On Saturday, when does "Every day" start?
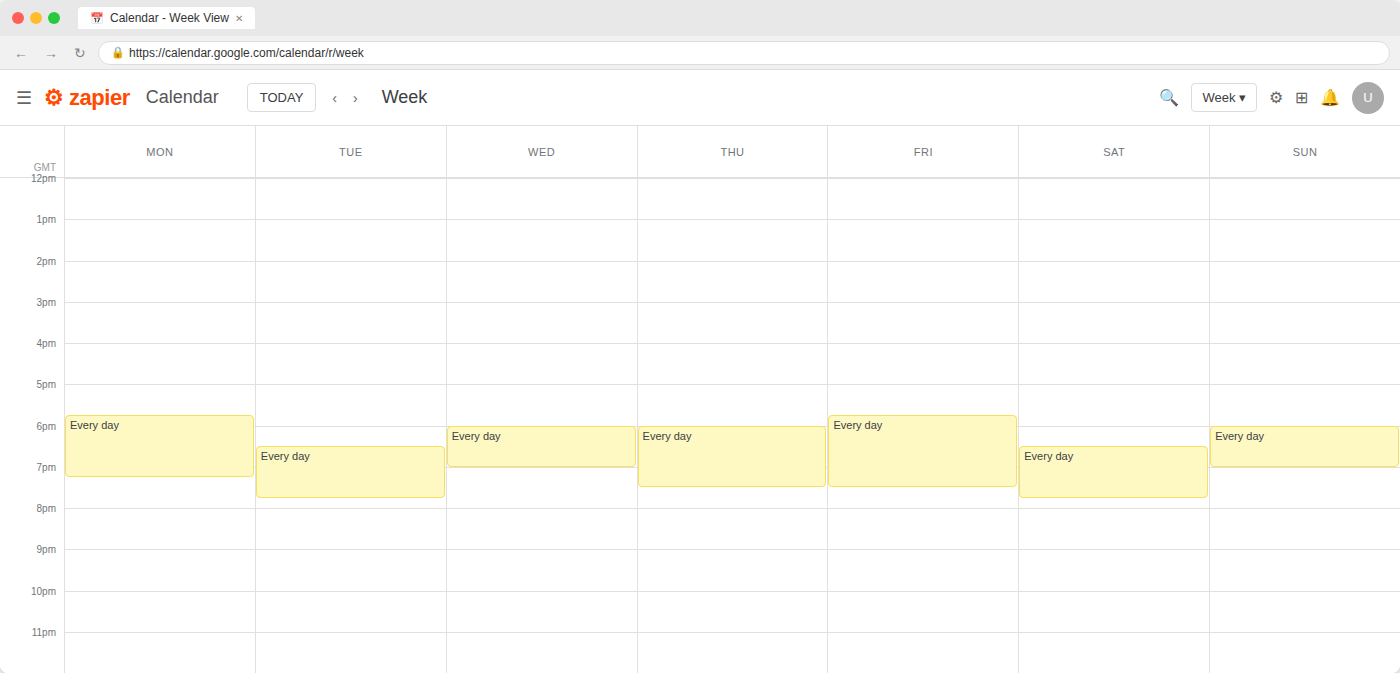
6:30 PM